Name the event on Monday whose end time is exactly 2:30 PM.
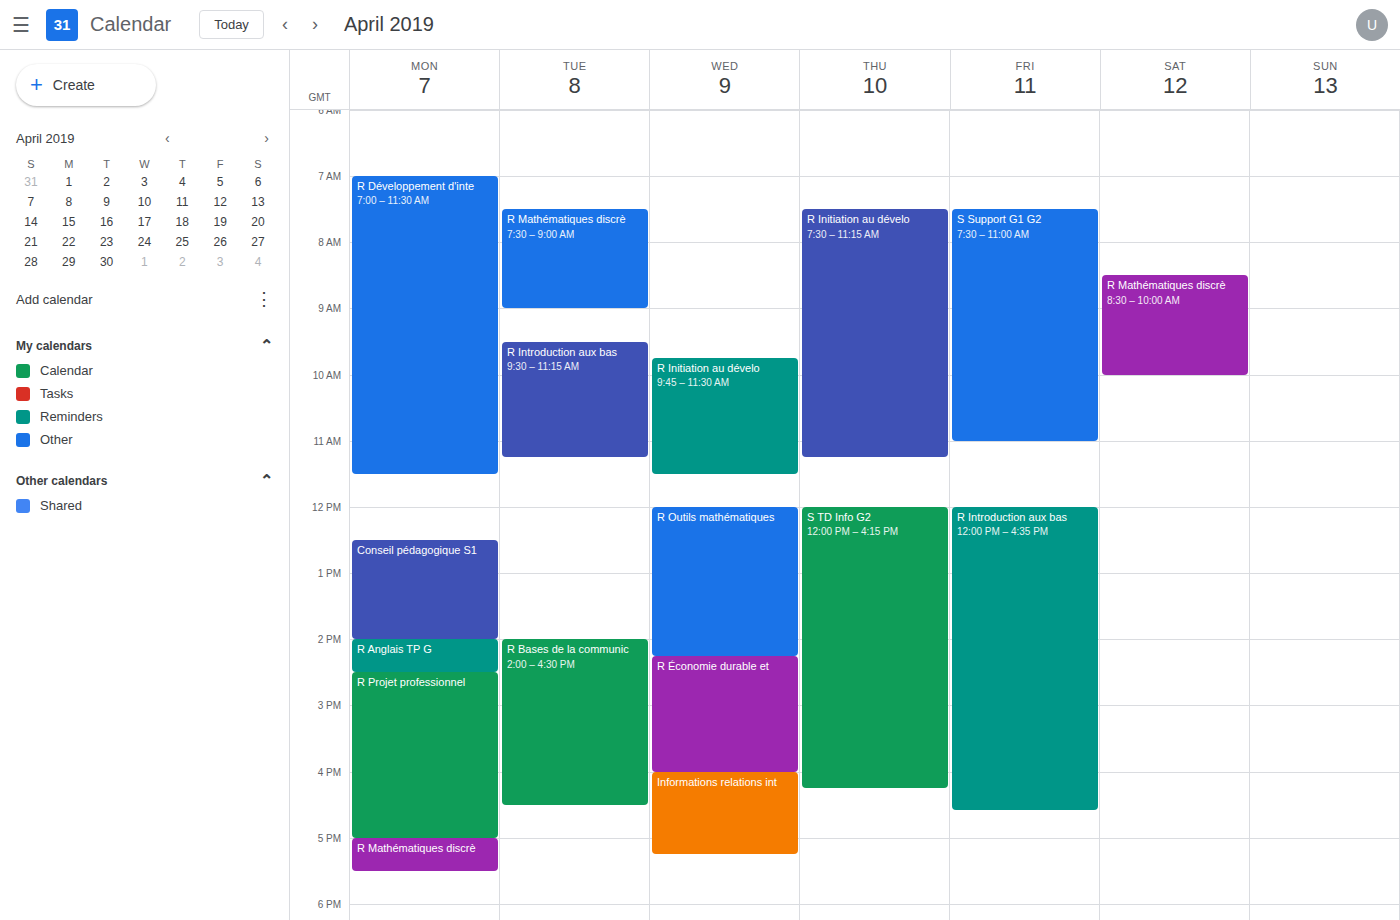
"R Anglais TP G"